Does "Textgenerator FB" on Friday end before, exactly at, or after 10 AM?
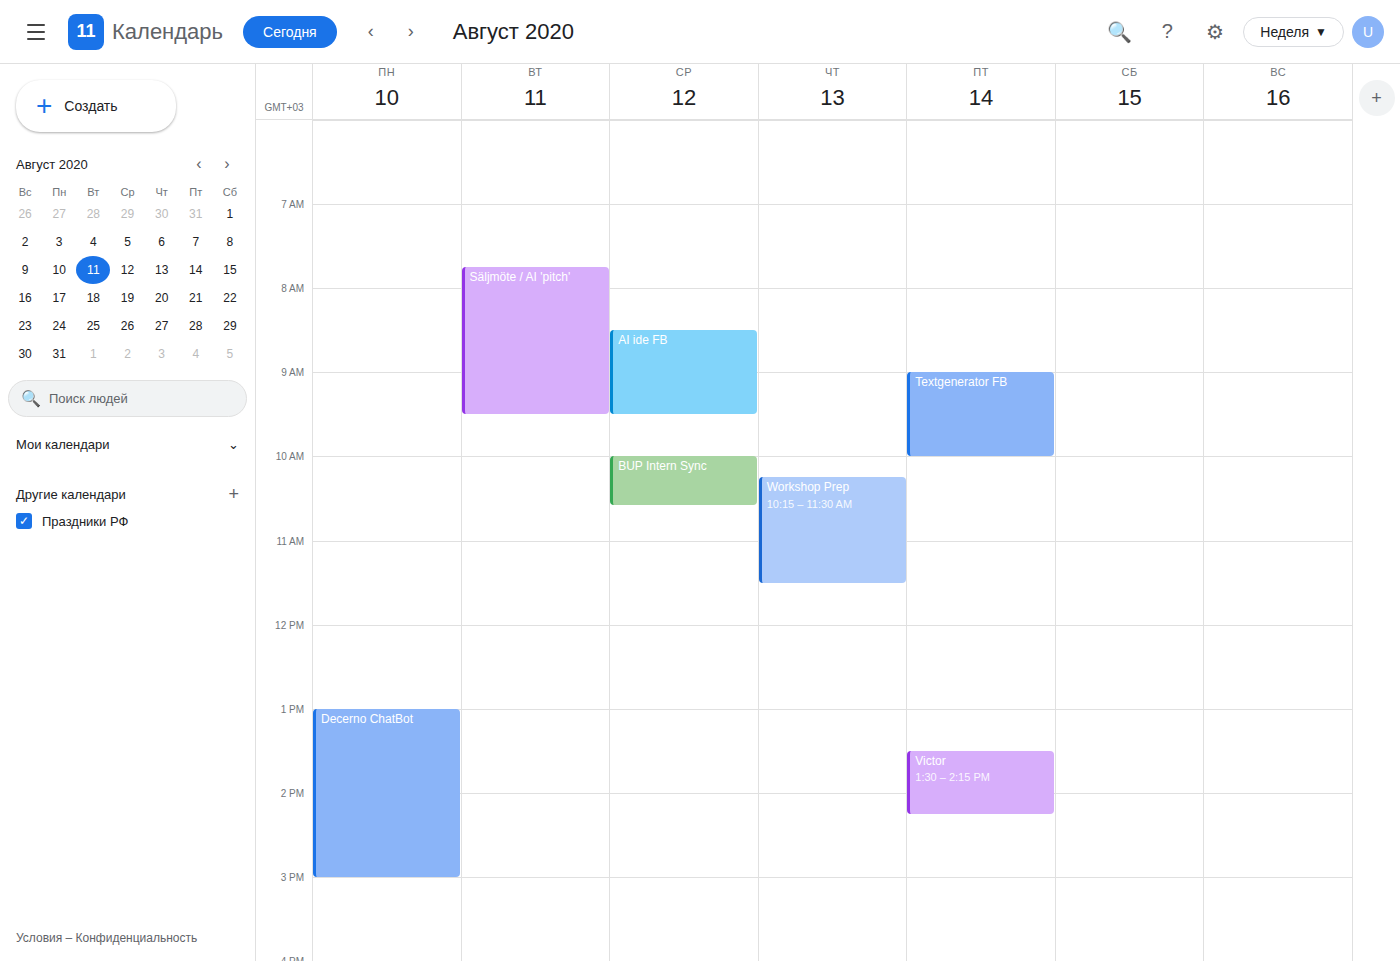
10:00 AM -- exactly at 10 AM, on the 10 AM line.